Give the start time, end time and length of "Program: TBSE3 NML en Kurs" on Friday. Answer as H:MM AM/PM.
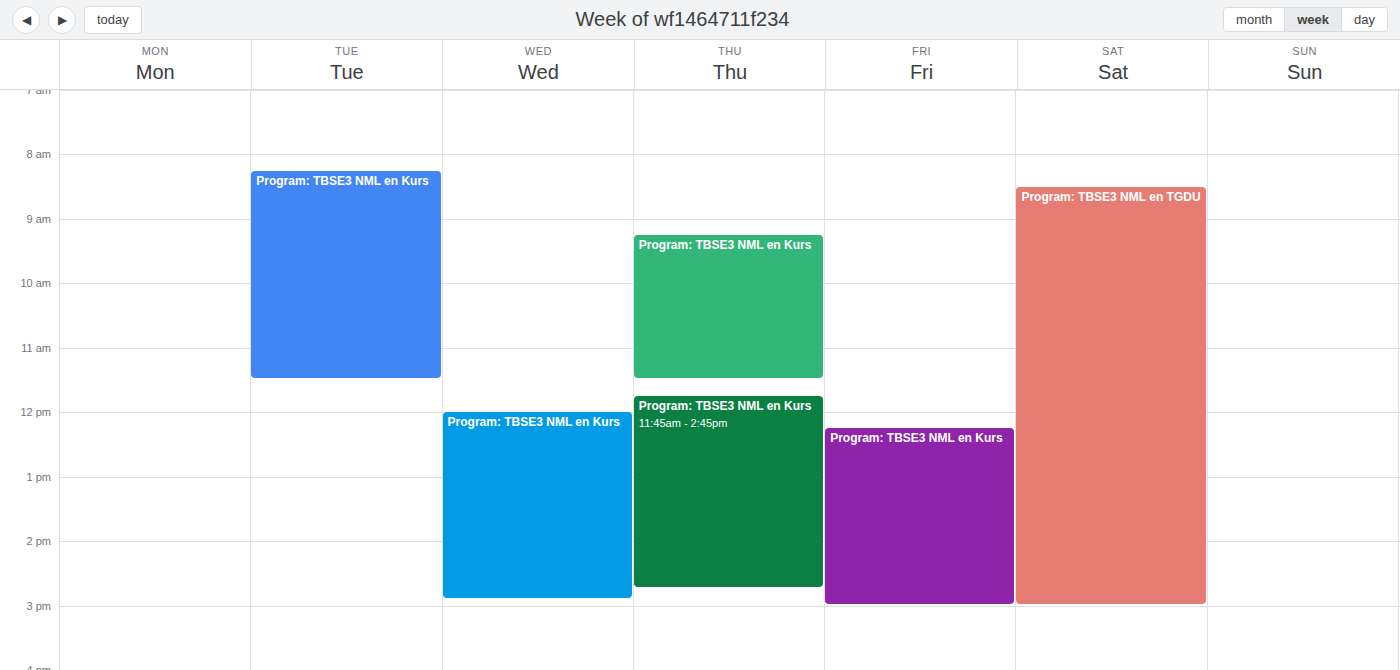
12:15 PM to 3:00 PM, 2 hours 45 minutes